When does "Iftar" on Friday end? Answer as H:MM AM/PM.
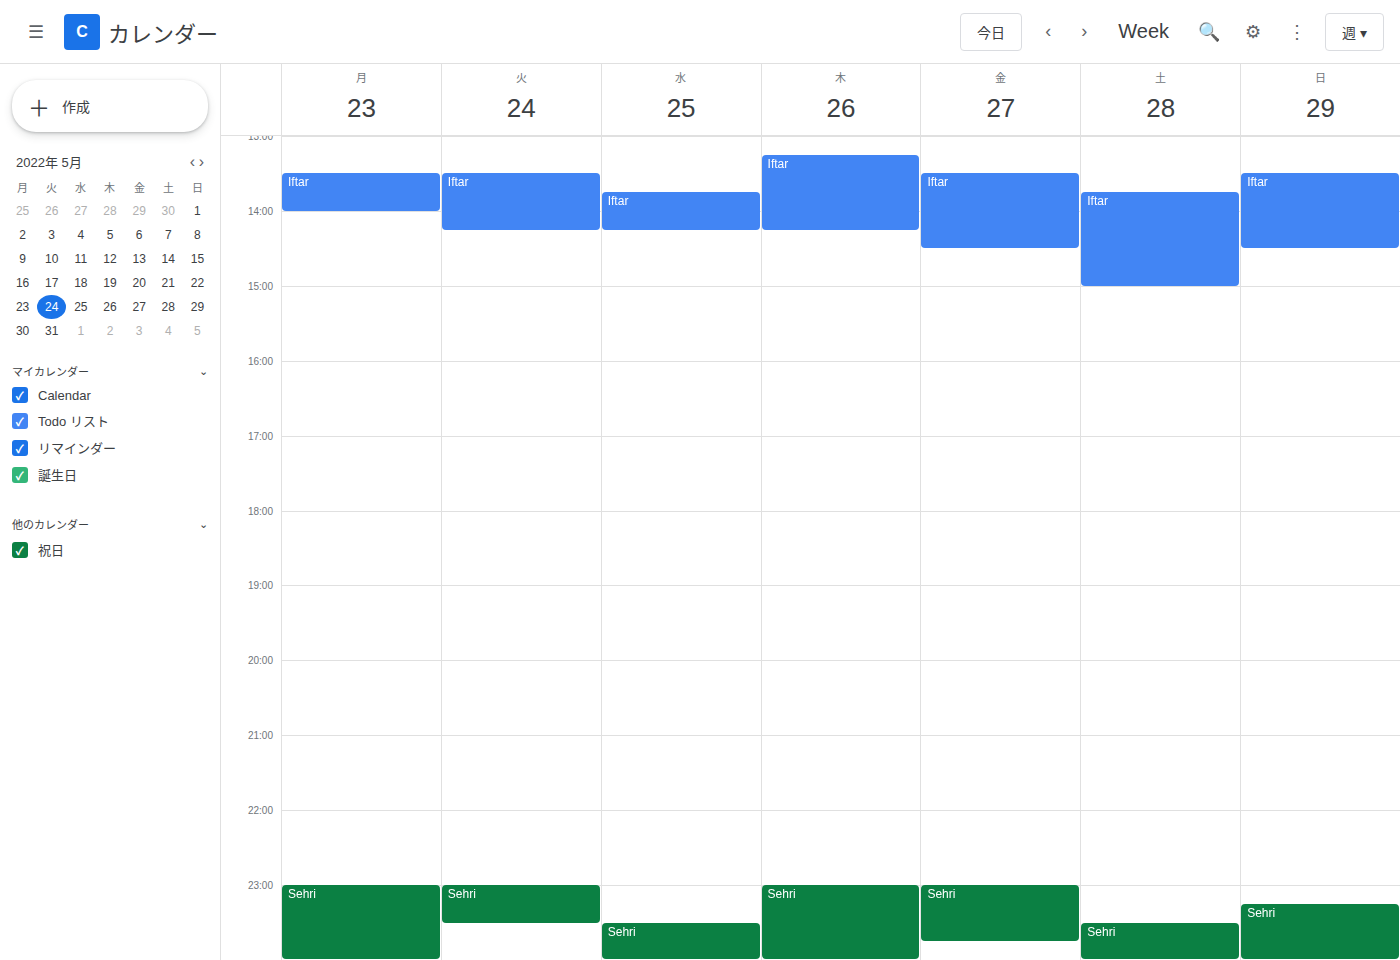
2:30 PM